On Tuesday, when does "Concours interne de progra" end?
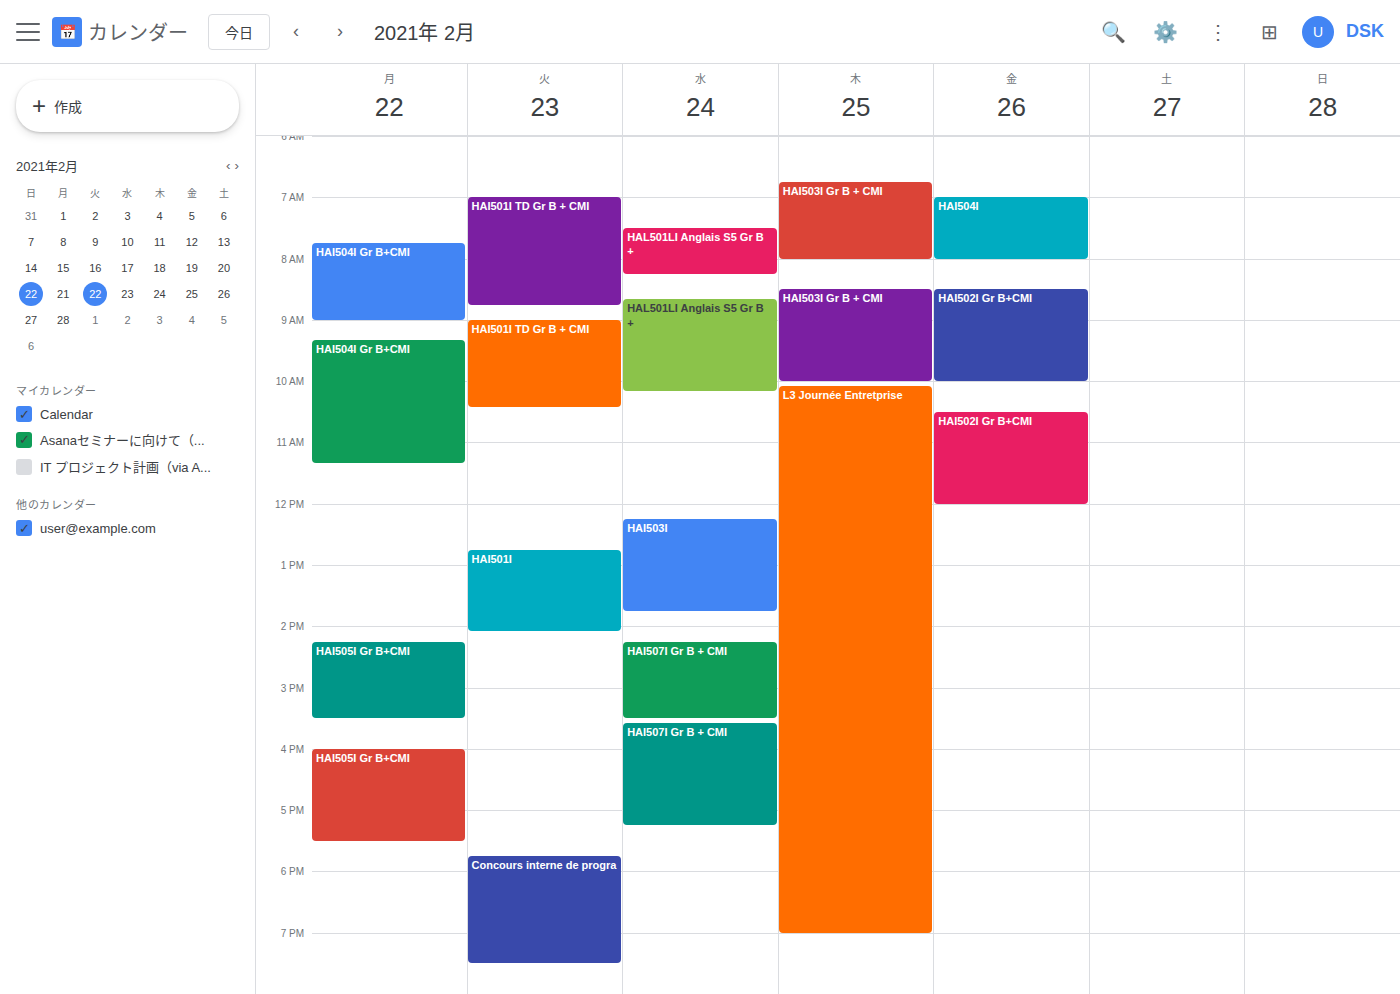
7:30 PM